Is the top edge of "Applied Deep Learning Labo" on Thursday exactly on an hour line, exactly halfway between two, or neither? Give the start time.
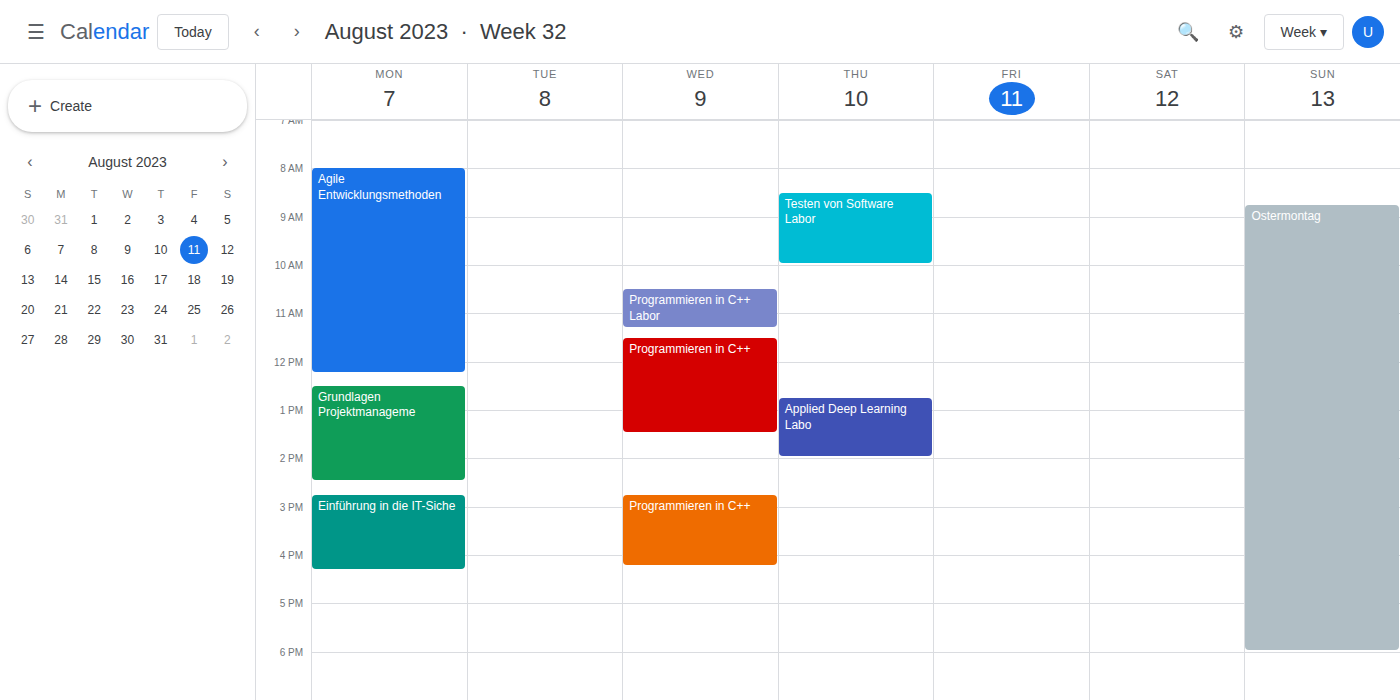
12:45 -- neither: three quarters of the way from the 12:00 line to the 13:00 line.